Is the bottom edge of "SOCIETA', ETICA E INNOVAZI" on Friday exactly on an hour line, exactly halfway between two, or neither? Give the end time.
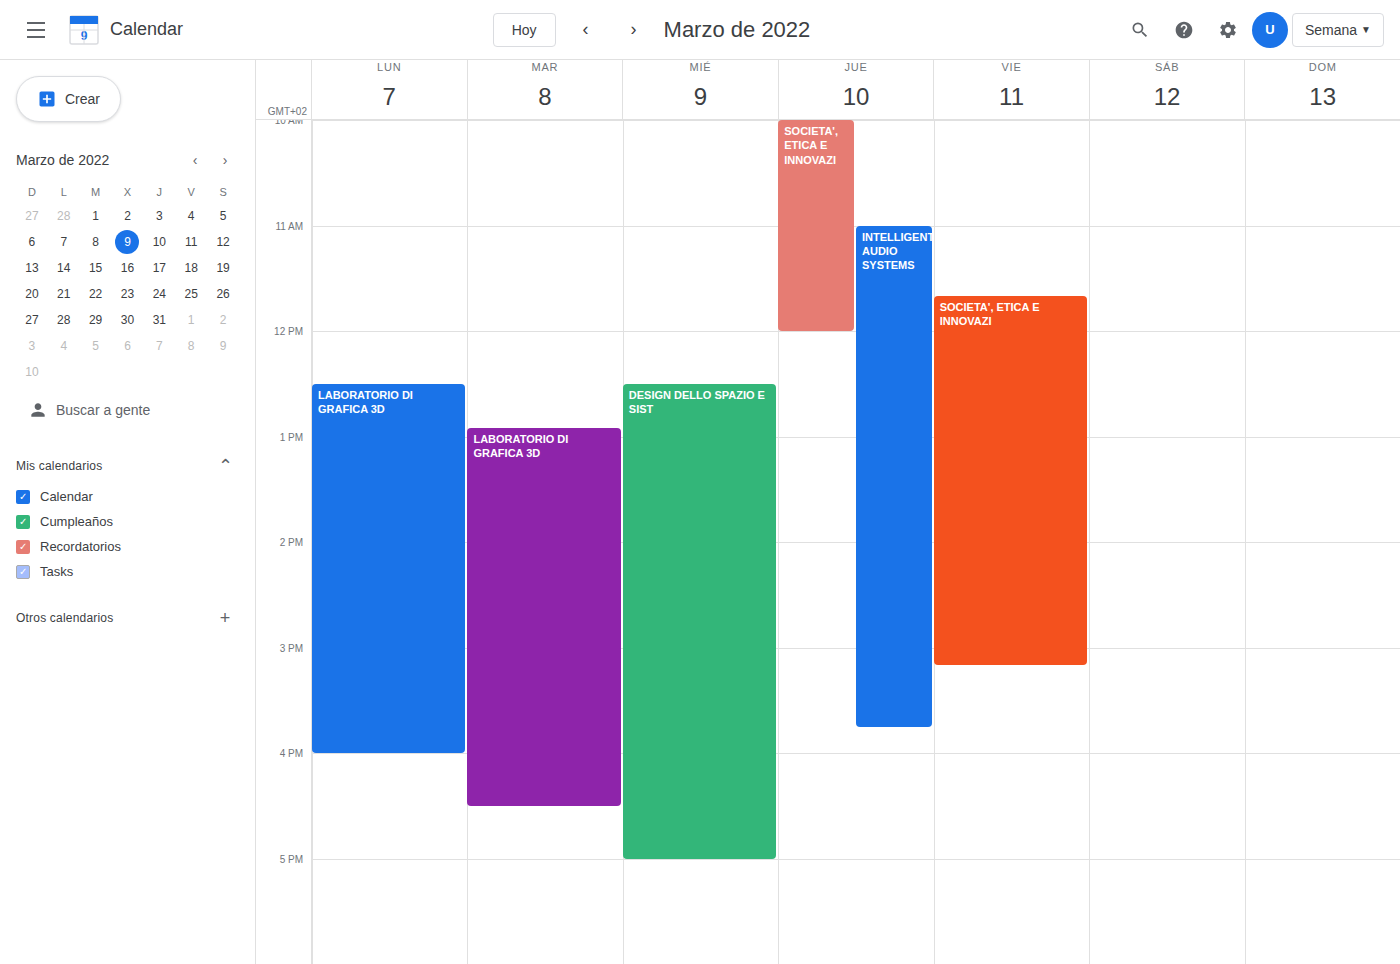
3:10 PM -- neither: 10 minutes below the 3 PM line and 50 minutes above the 4 PM line.